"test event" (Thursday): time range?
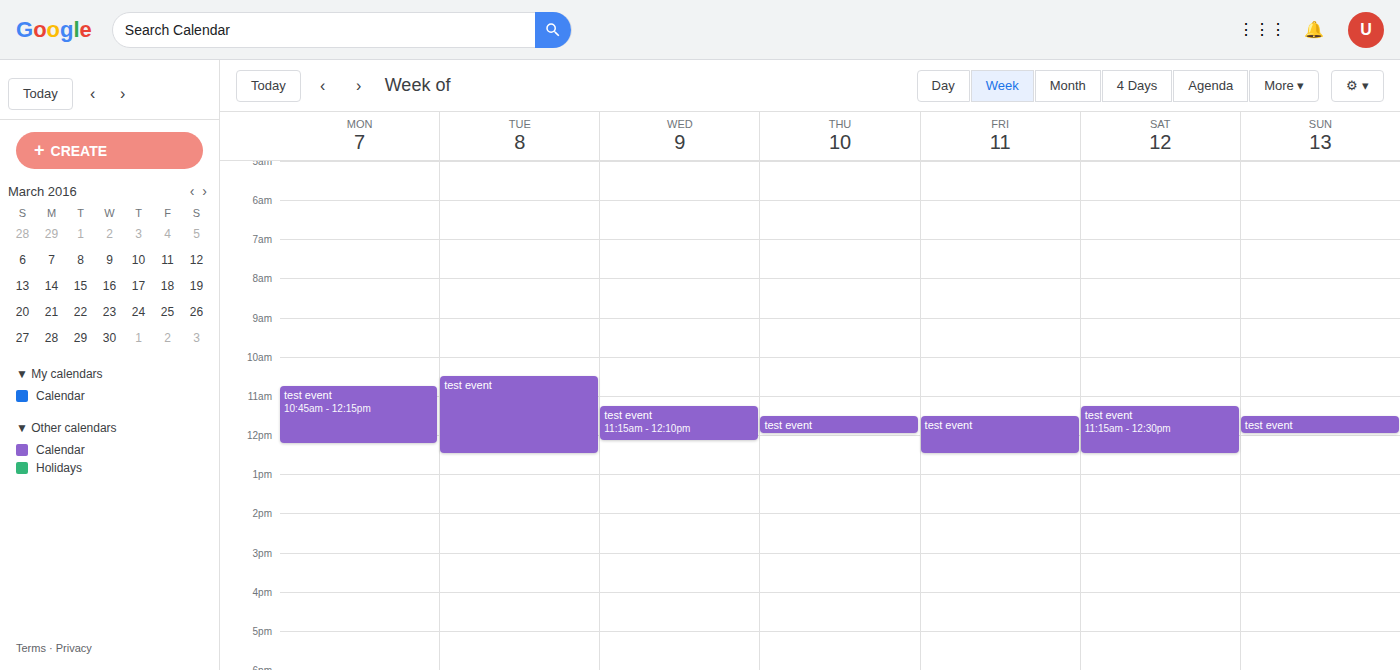
11:30 AM to 12:00 PM